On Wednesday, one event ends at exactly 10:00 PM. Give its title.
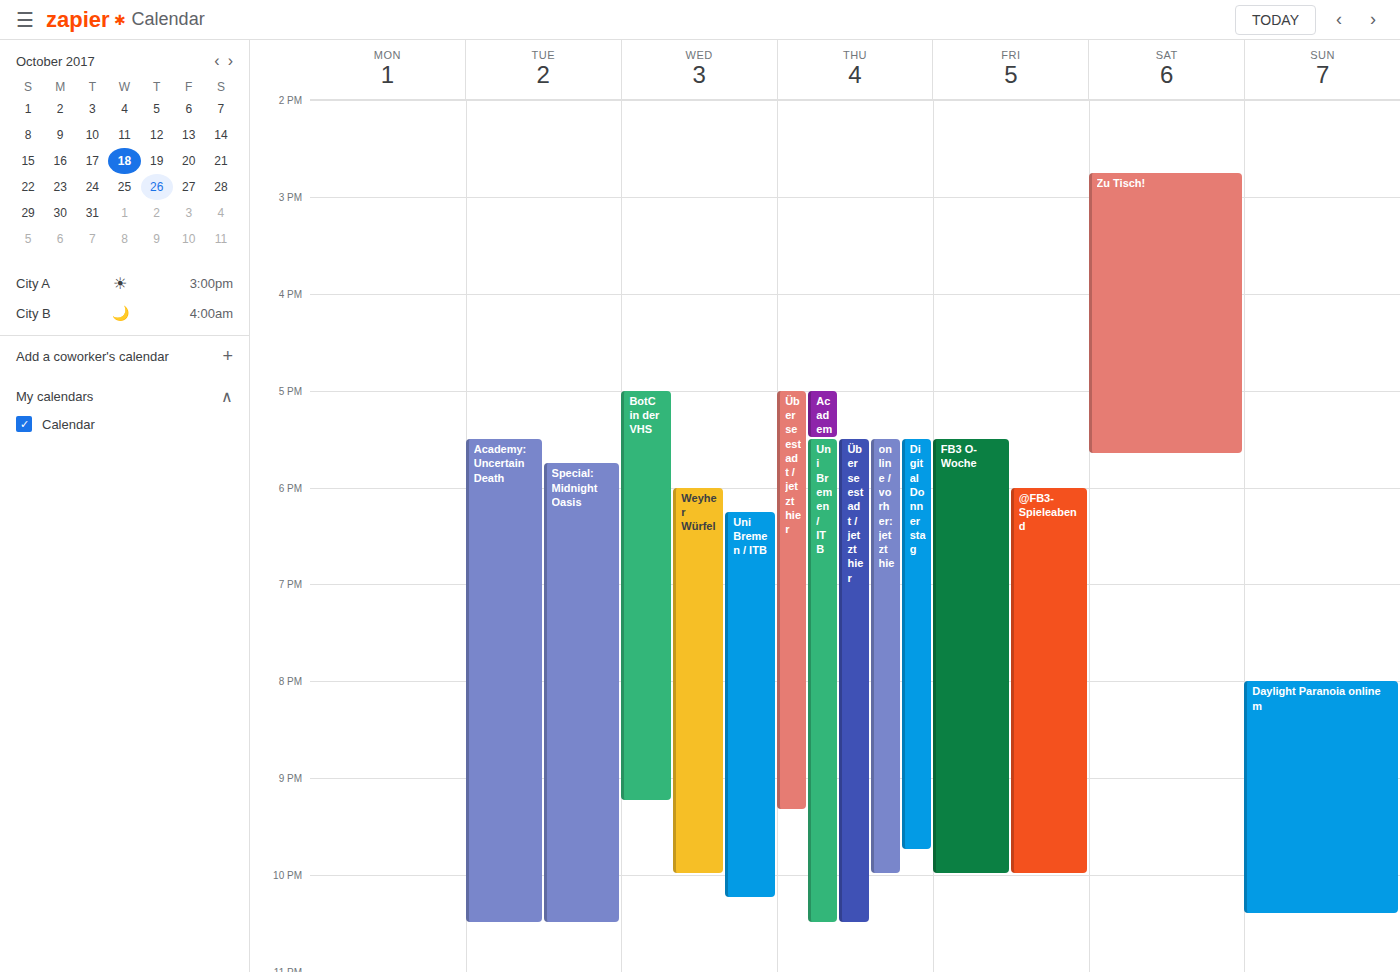
"Weyher Würfel"